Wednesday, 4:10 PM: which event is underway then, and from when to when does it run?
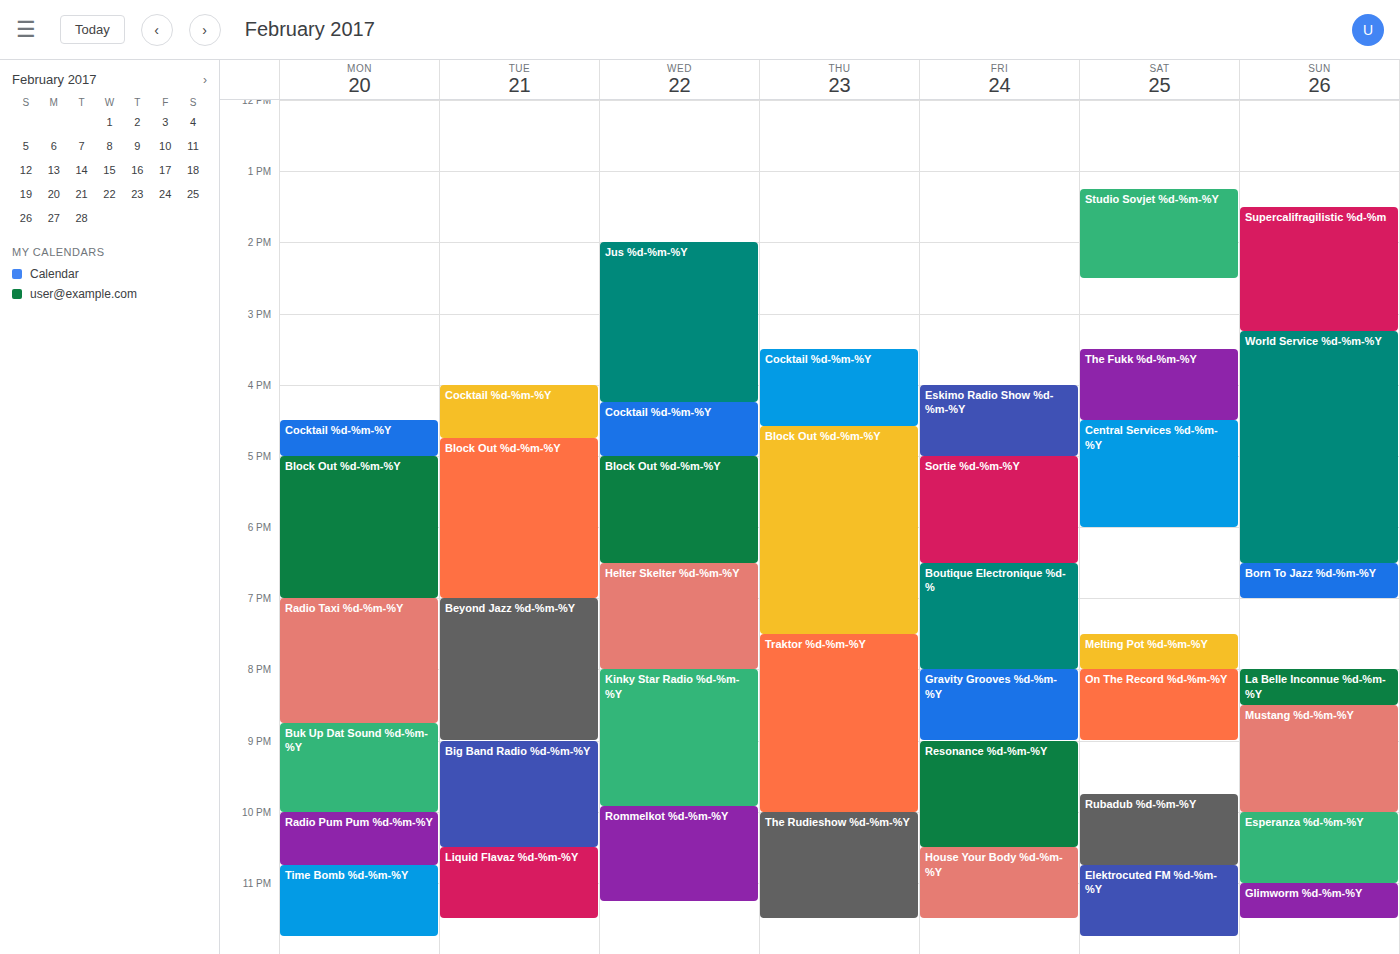
"Jus %d-%m-%Y", 2:00 PM to 4:15 PM